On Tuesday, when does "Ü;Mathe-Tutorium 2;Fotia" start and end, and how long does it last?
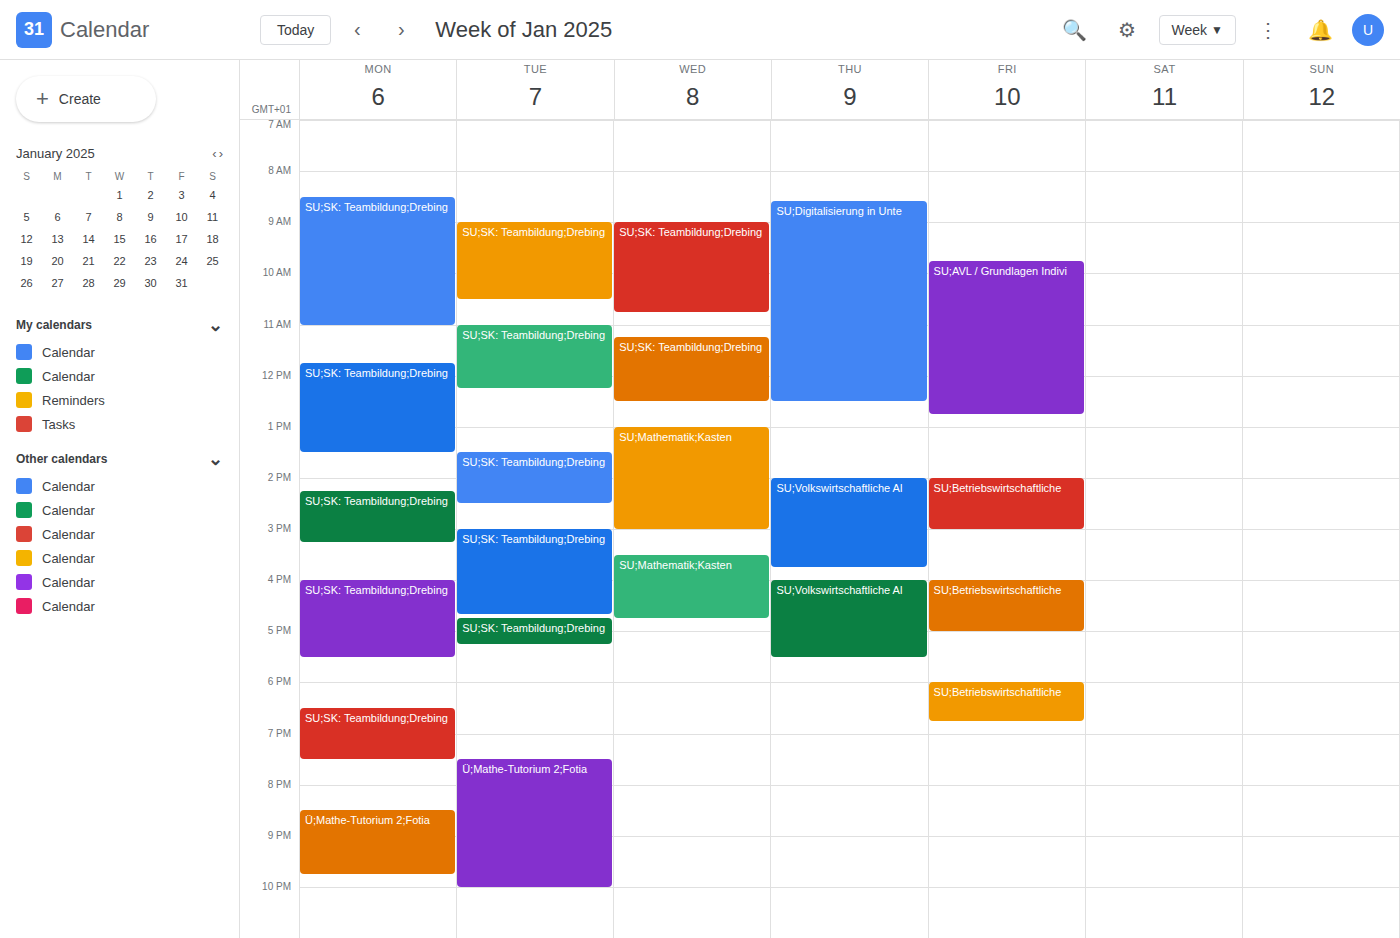
7:30 PM to 10:00 PM, 2 hours 30 minutes